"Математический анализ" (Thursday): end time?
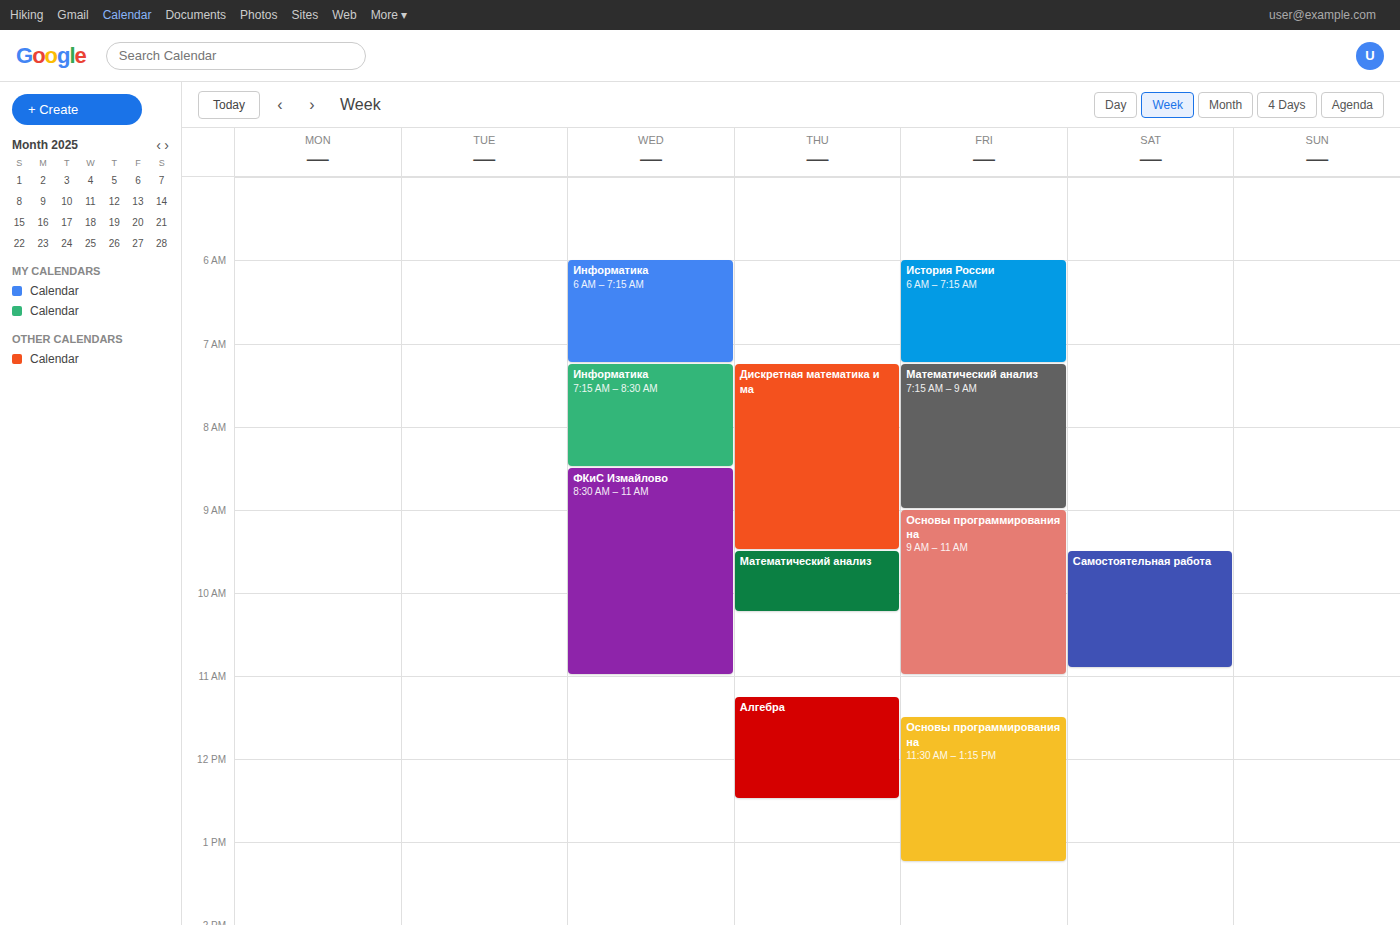
10:15 AM